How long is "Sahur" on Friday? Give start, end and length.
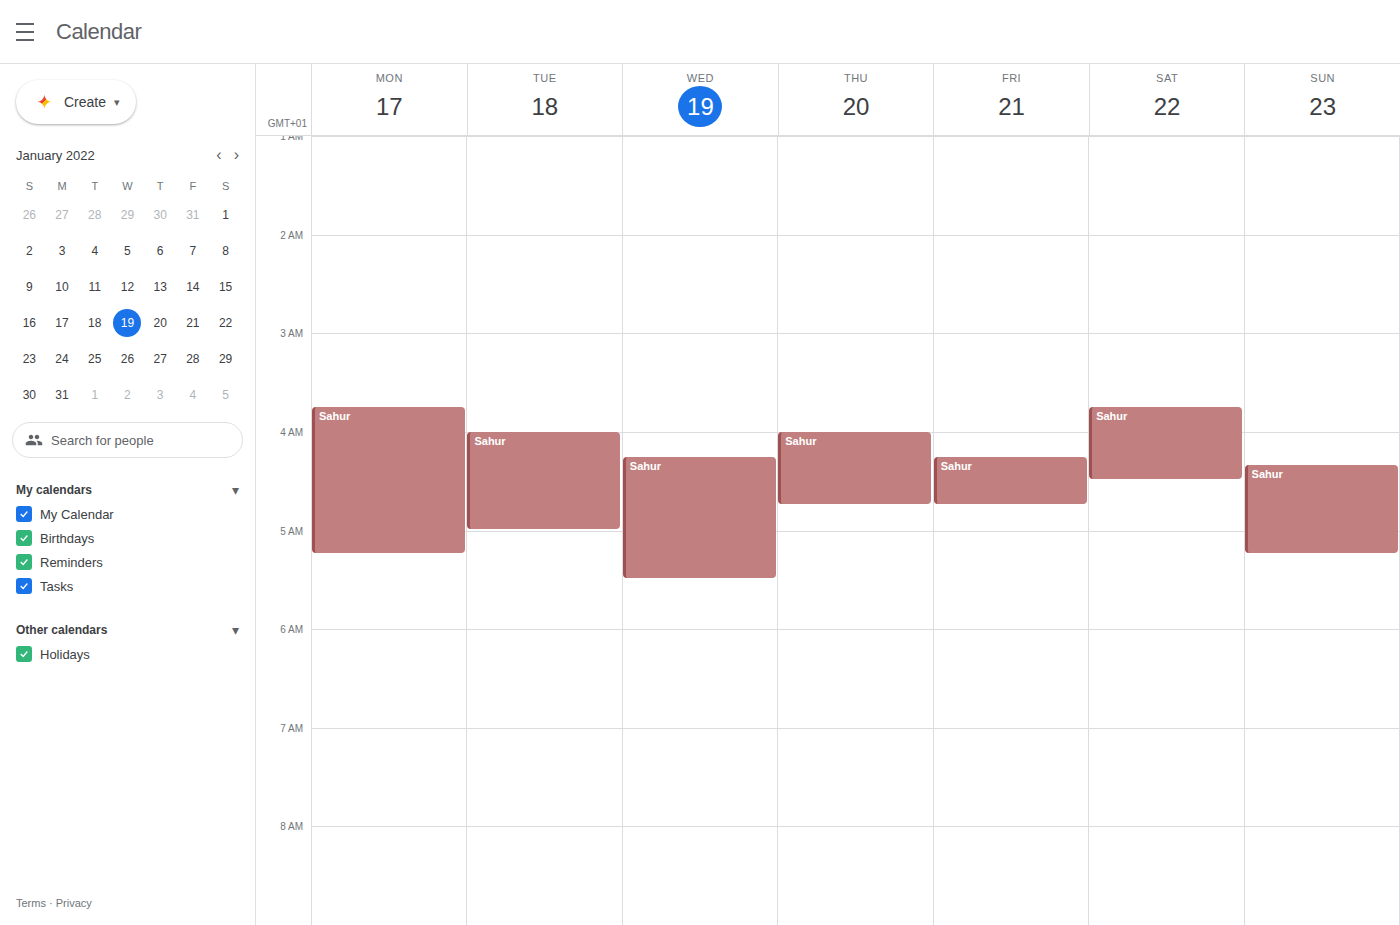
4:15 AM to 4:45 AM, 30 minutes